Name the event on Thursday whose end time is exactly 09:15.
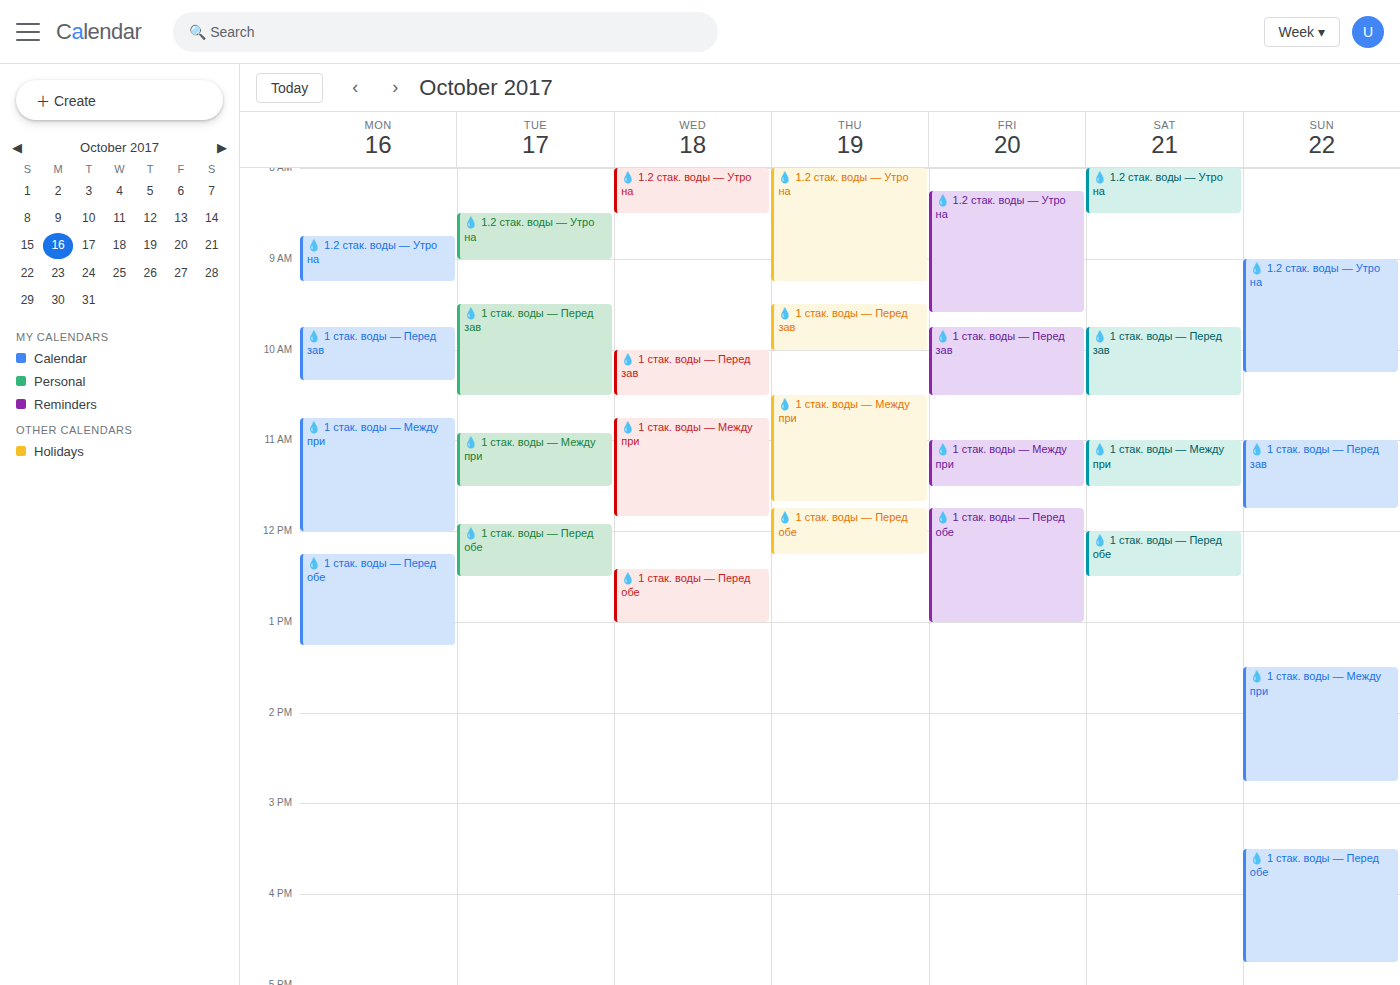
"💧 1.2 стак. воды — Утро на"